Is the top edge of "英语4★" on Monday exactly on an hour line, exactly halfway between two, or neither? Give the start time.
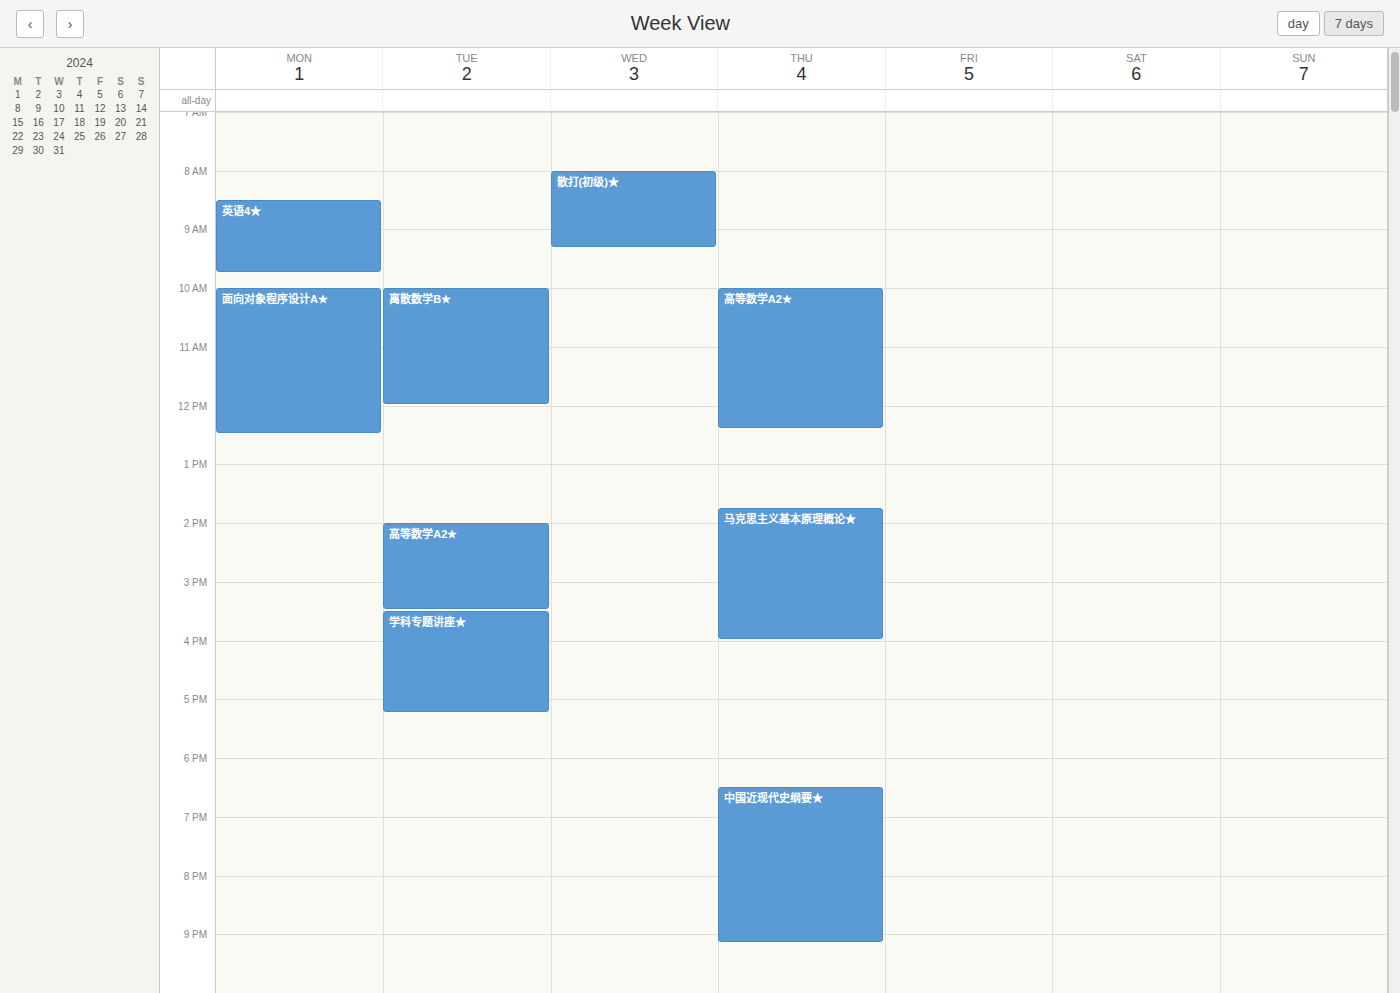
8:30 AM -- halfway between the 8 AM and 9 AM lines.